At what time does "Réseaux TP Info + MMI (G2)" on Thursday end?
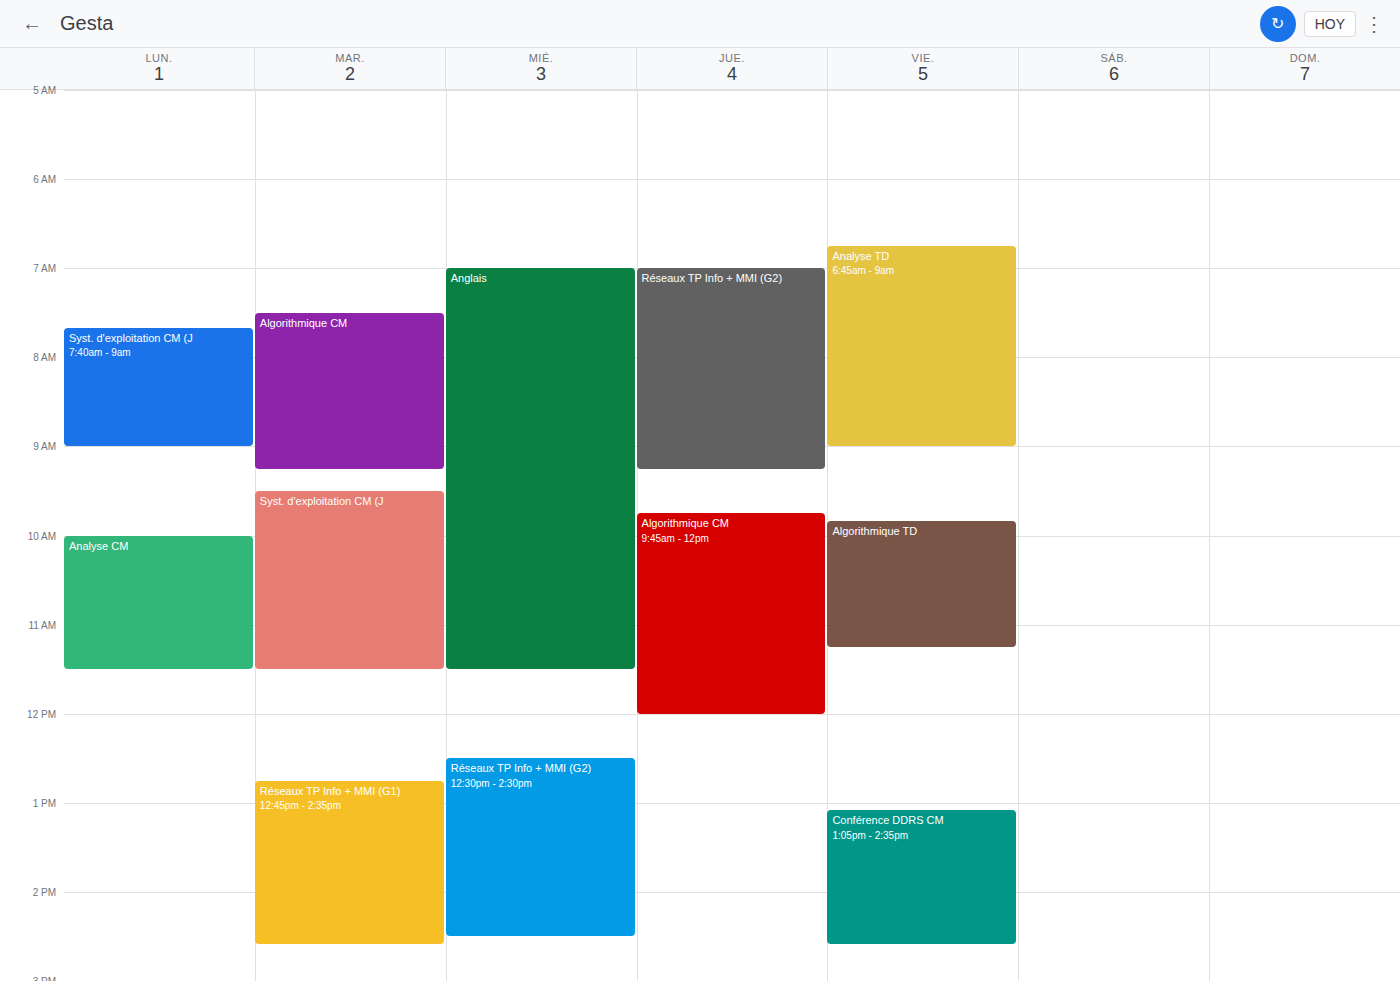
09:15